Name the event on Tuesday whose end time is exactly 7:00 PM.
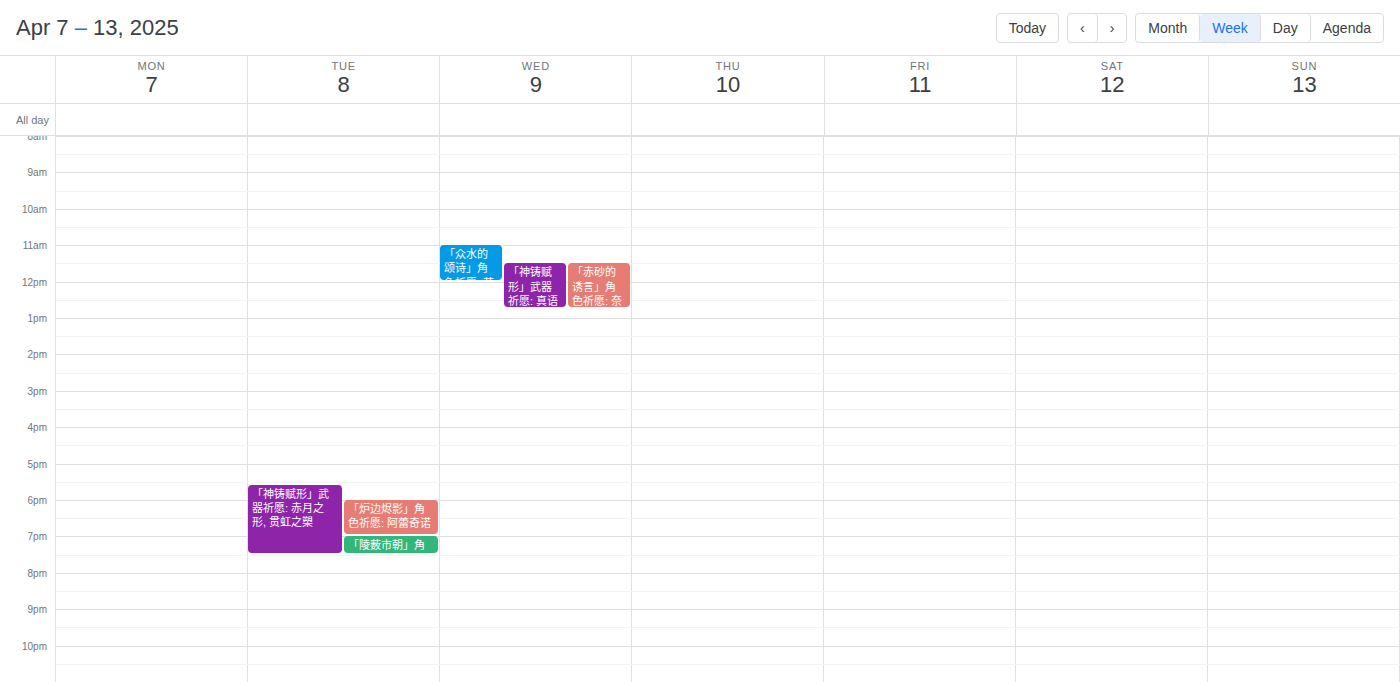
"「炉边烬影」角色祈愿: 阿蕾奇诺"